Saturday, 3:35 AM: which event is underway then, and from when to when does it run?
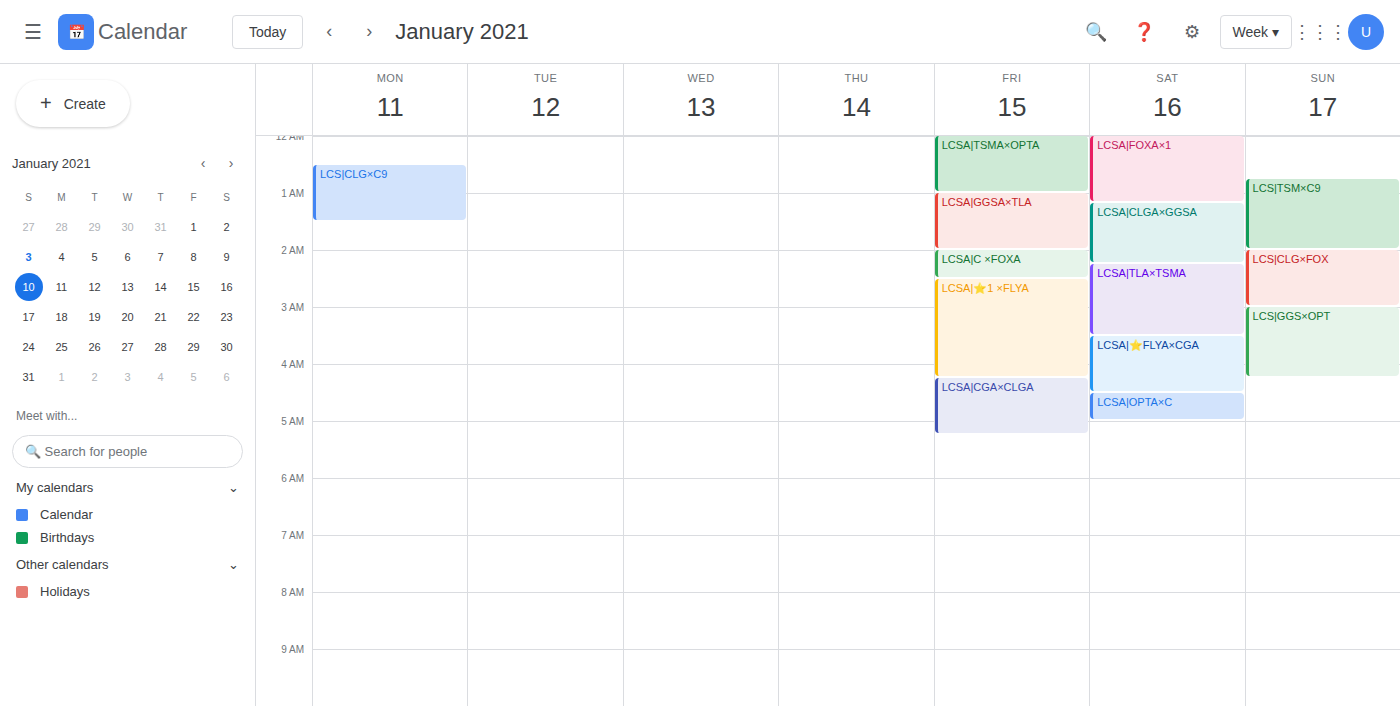
"LCSA|⭐FLYA×CGA", 3:30 AM to 4:30 AM